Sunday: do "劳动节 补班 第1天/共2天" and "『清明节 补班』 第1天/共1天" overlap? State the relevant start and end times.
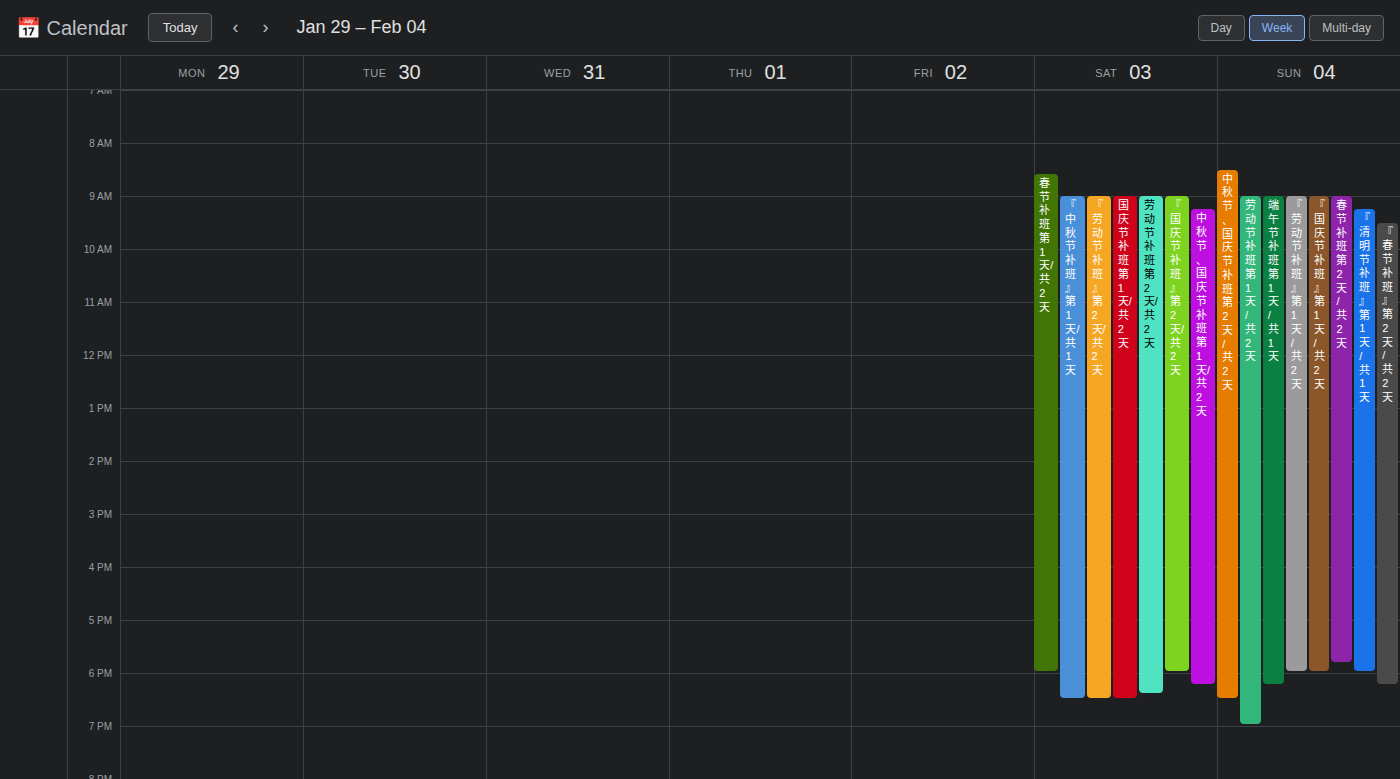
"『清明节 补班』 第1天/共1天" runs 9:15 AM to 6:00 PM, inside "劳动节 补班 第1天/共2天" -- they overlap.